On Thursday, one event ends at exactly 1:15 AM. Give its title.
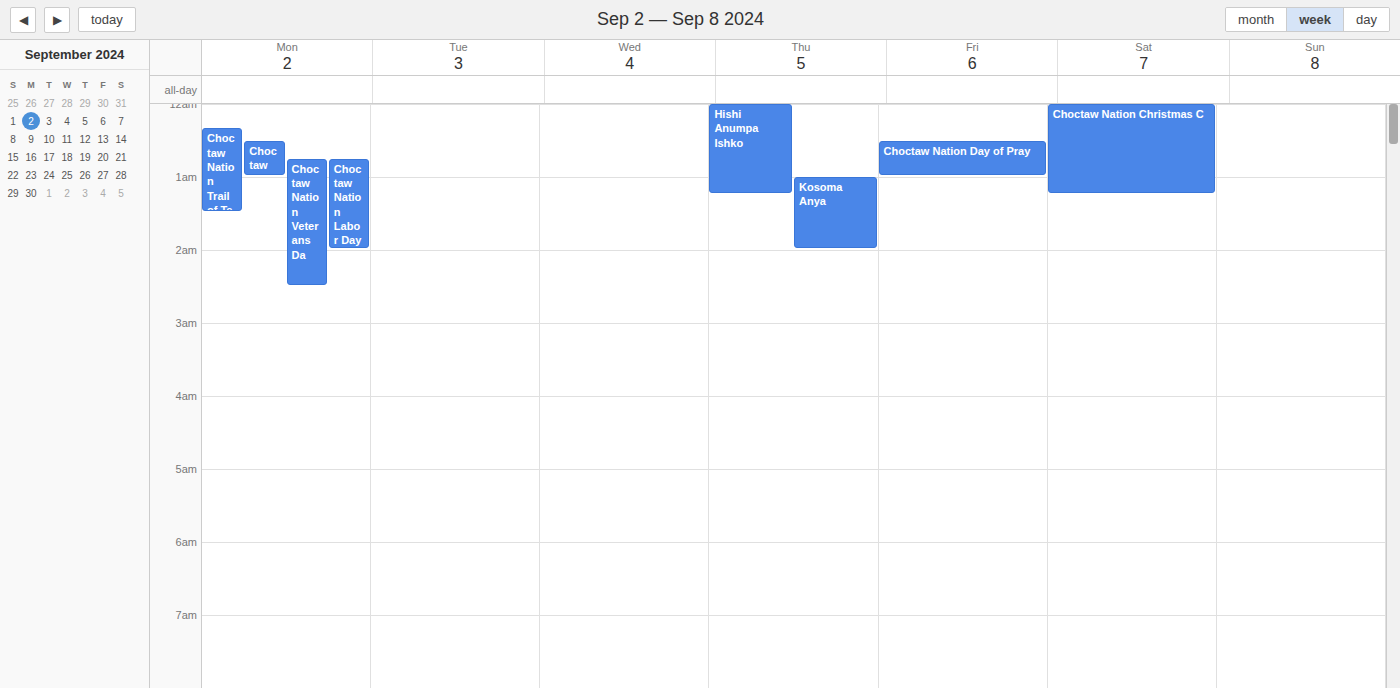
"Hishi Anumpa Ishko"